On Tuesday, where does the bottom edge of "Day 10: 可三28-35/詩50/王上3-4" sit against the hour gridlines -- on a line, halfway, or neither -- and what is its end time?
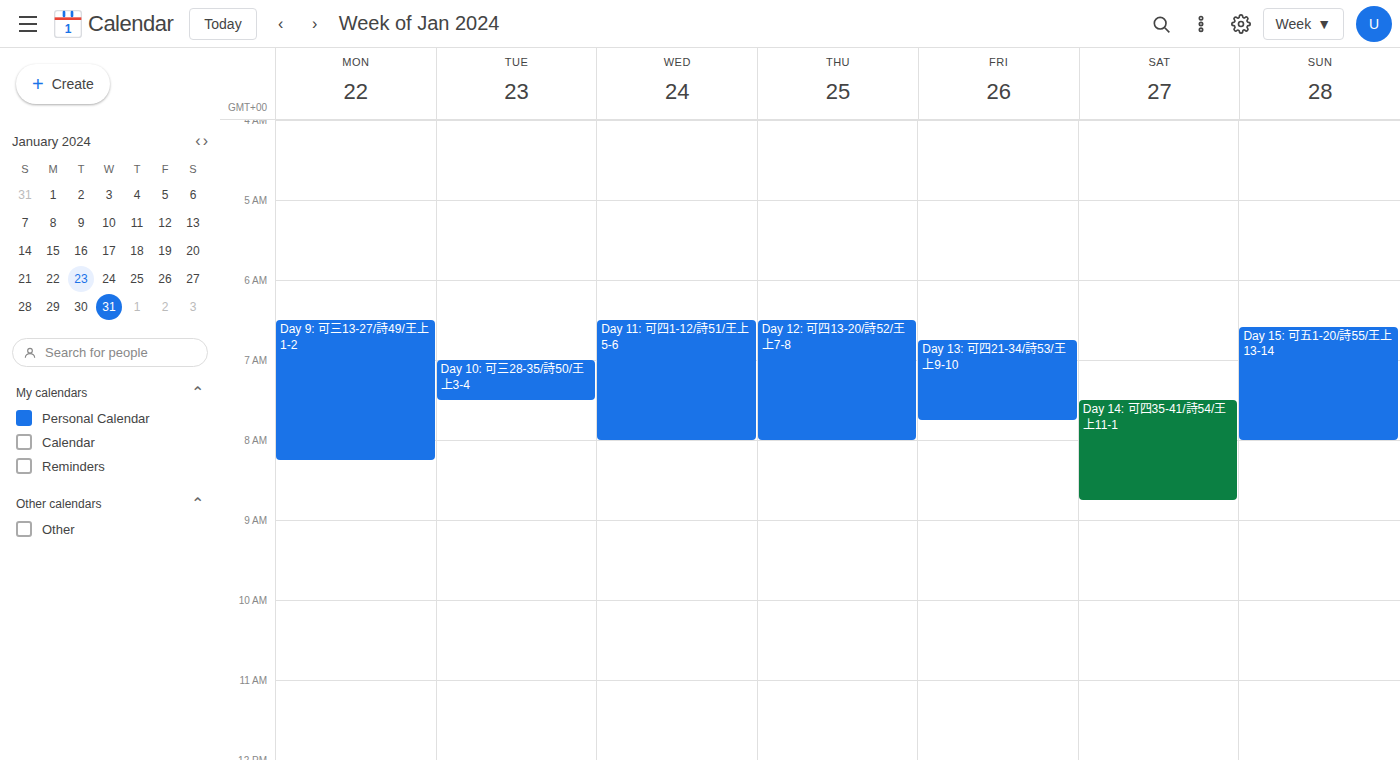
7:30 AM -- halfway between the 7 AM and 8 AM lines.